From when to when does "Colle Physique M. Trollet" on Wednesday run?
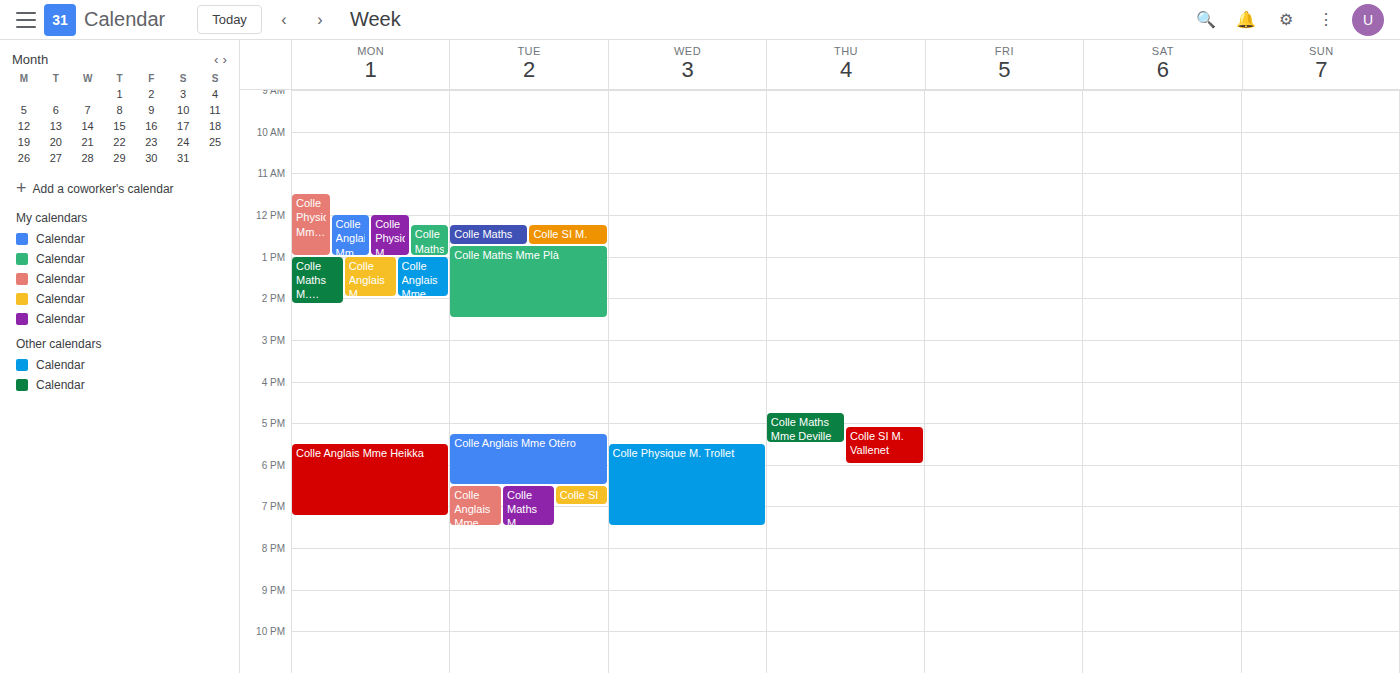
5:30 PM to 7:30 PM